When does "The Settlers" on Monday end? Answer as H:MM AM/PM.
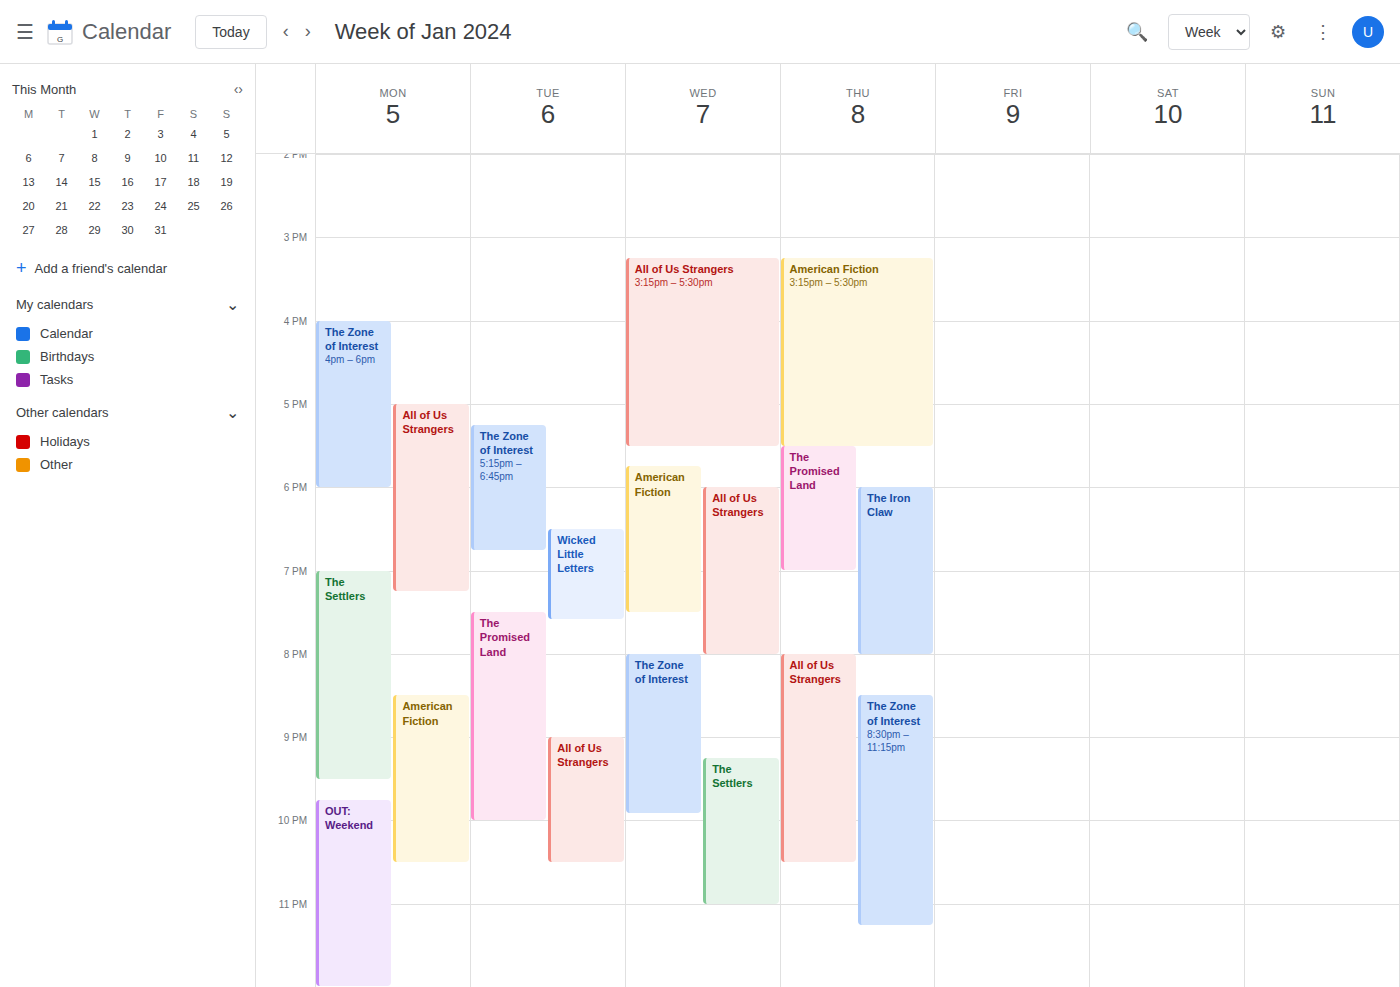
9:30 PM